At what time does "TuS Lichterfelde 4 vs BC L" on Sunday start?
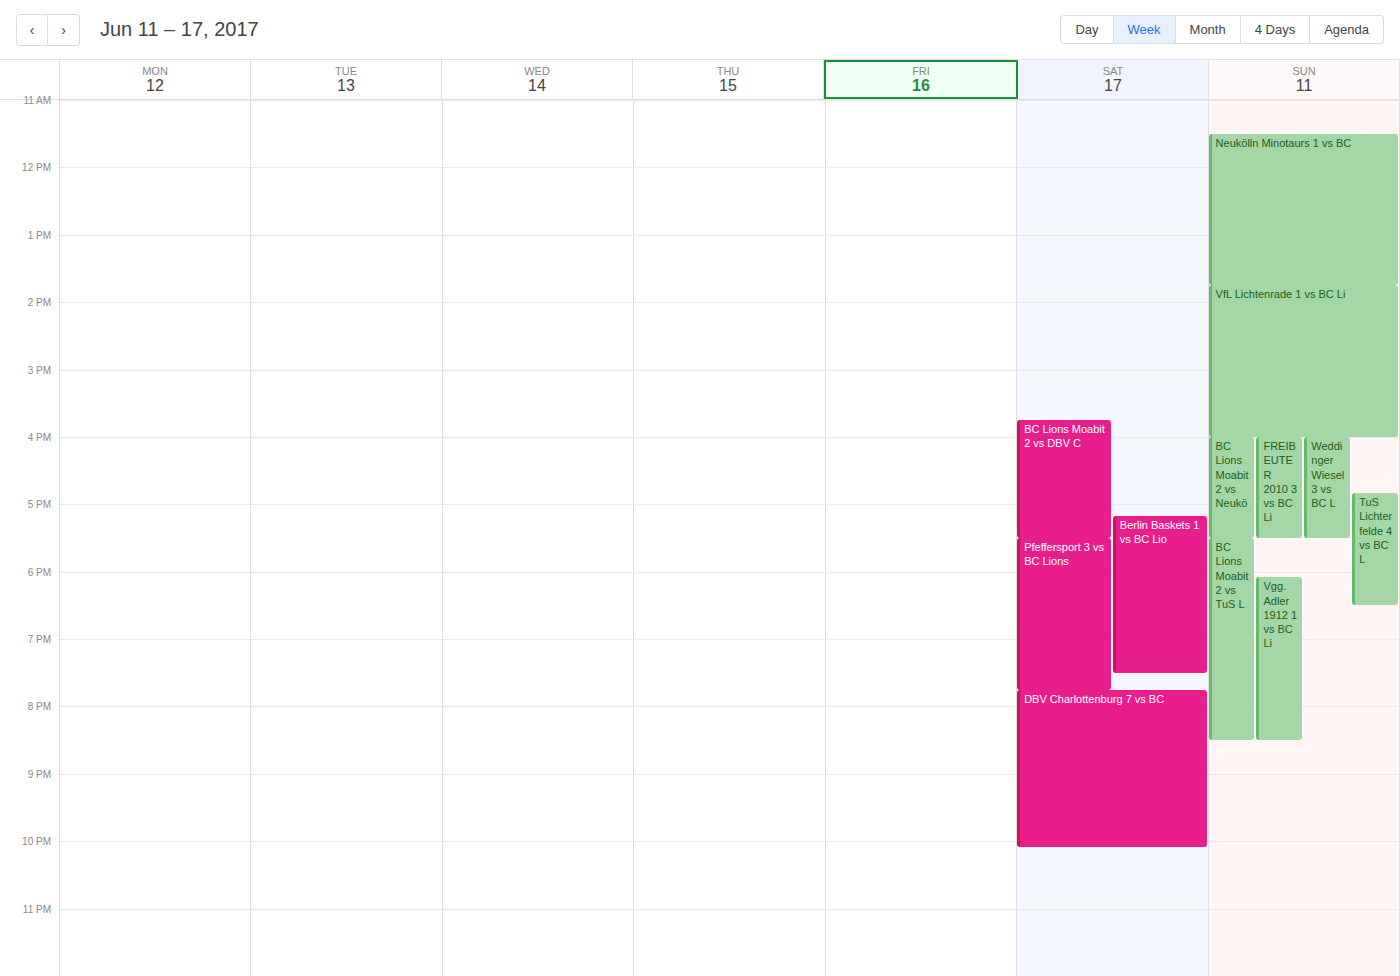
16:50